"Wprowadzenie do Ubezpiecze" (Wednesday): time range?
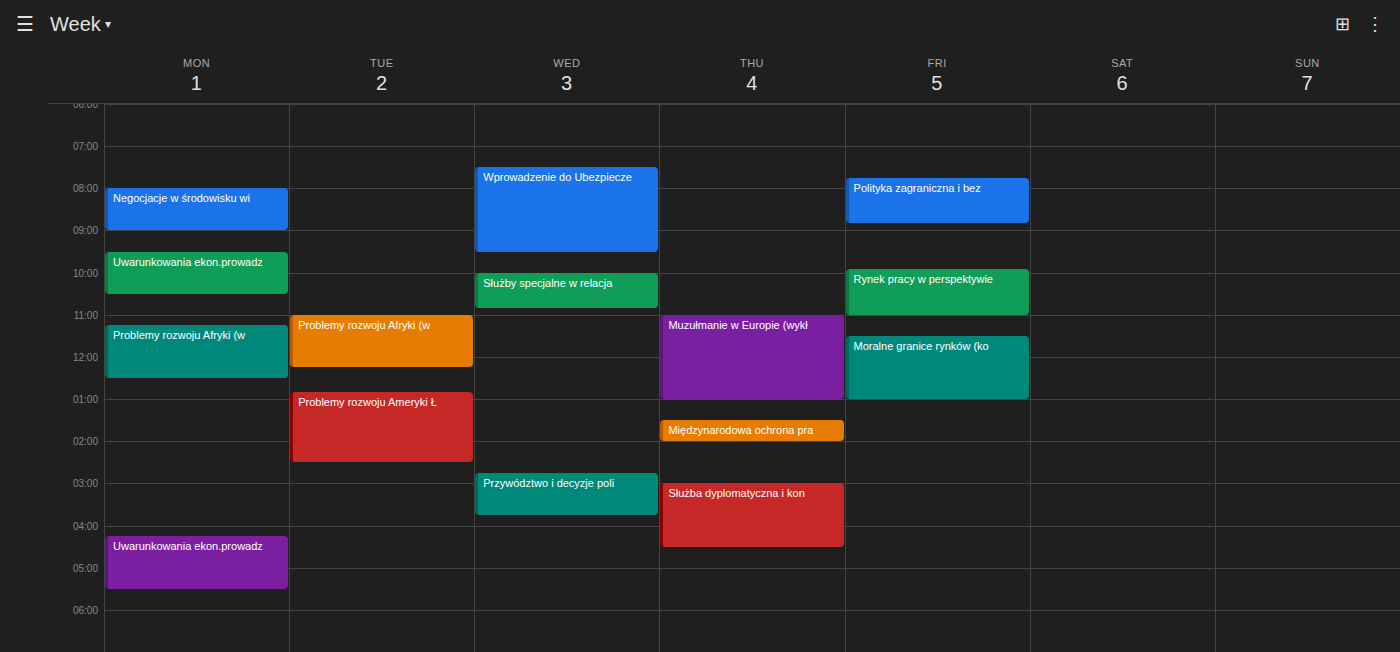
7:30 AM to 9:30 AM